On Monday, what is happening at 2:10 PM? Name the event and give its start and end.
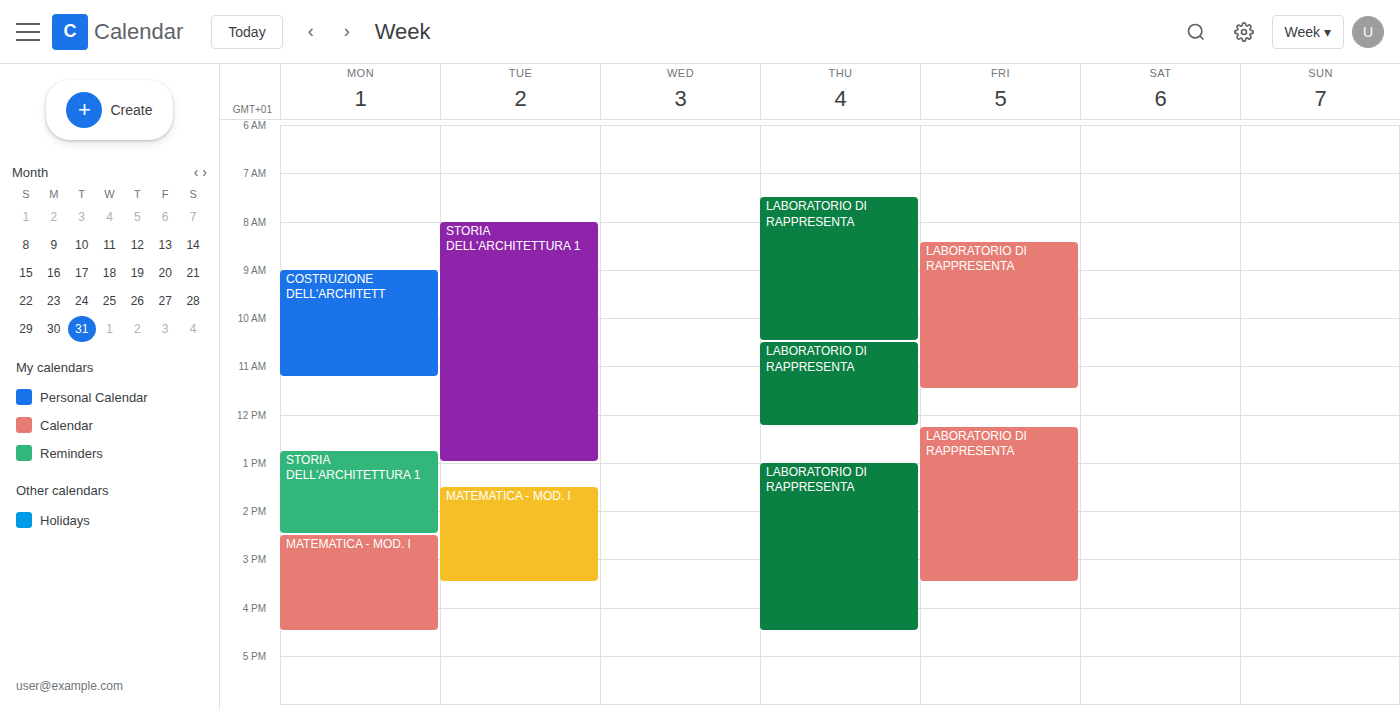
"STORIA DELL'ARCHITETTURA 1", 12:45 PM to 2:30 PM